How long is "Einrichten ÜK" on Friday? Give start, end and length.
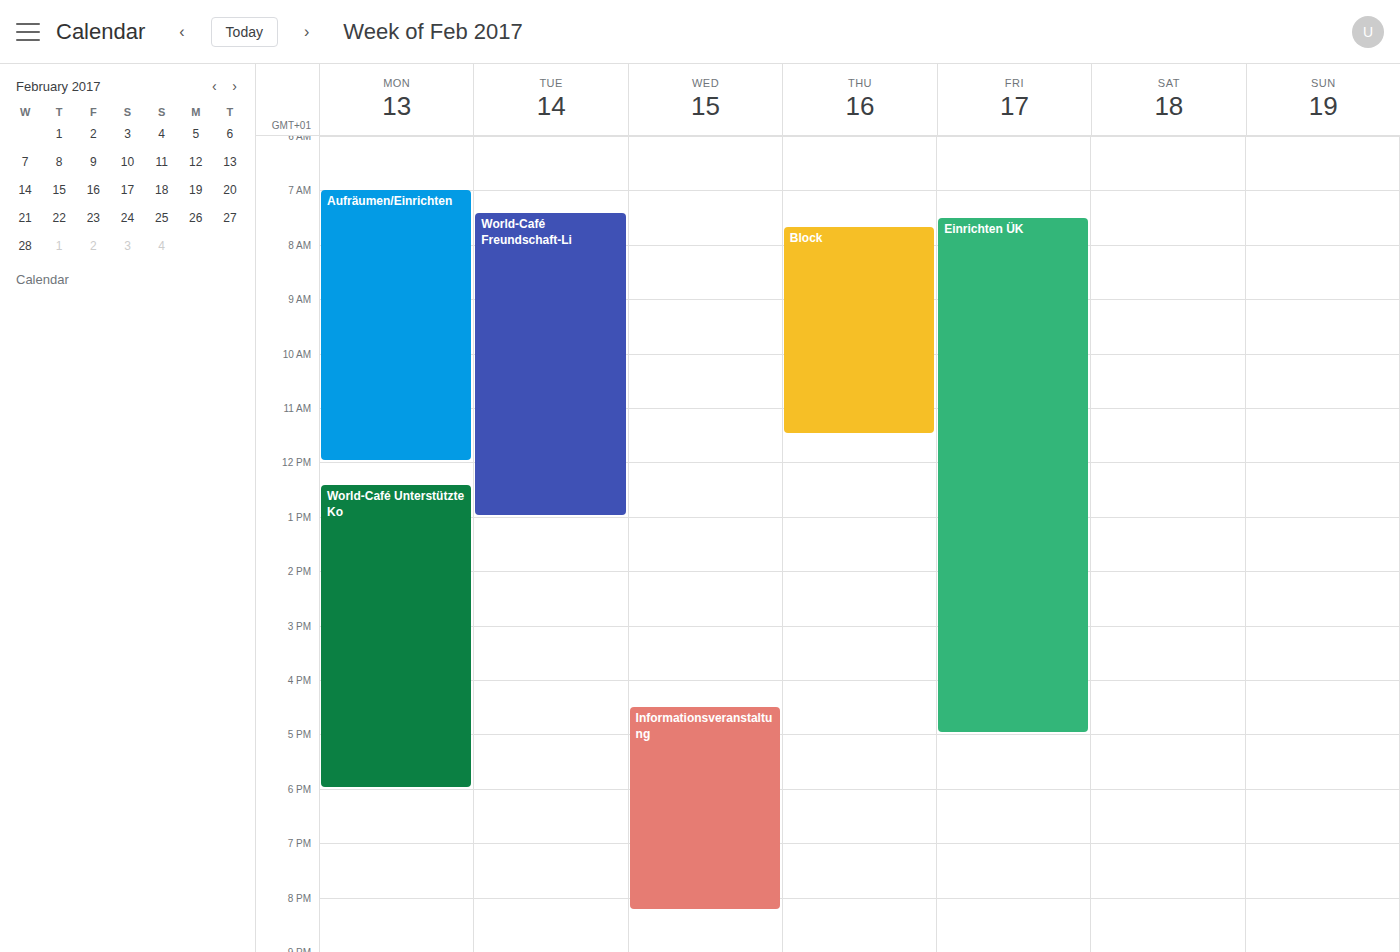
7:30 AM to 5:00 PM, 9 hours 30 minutes